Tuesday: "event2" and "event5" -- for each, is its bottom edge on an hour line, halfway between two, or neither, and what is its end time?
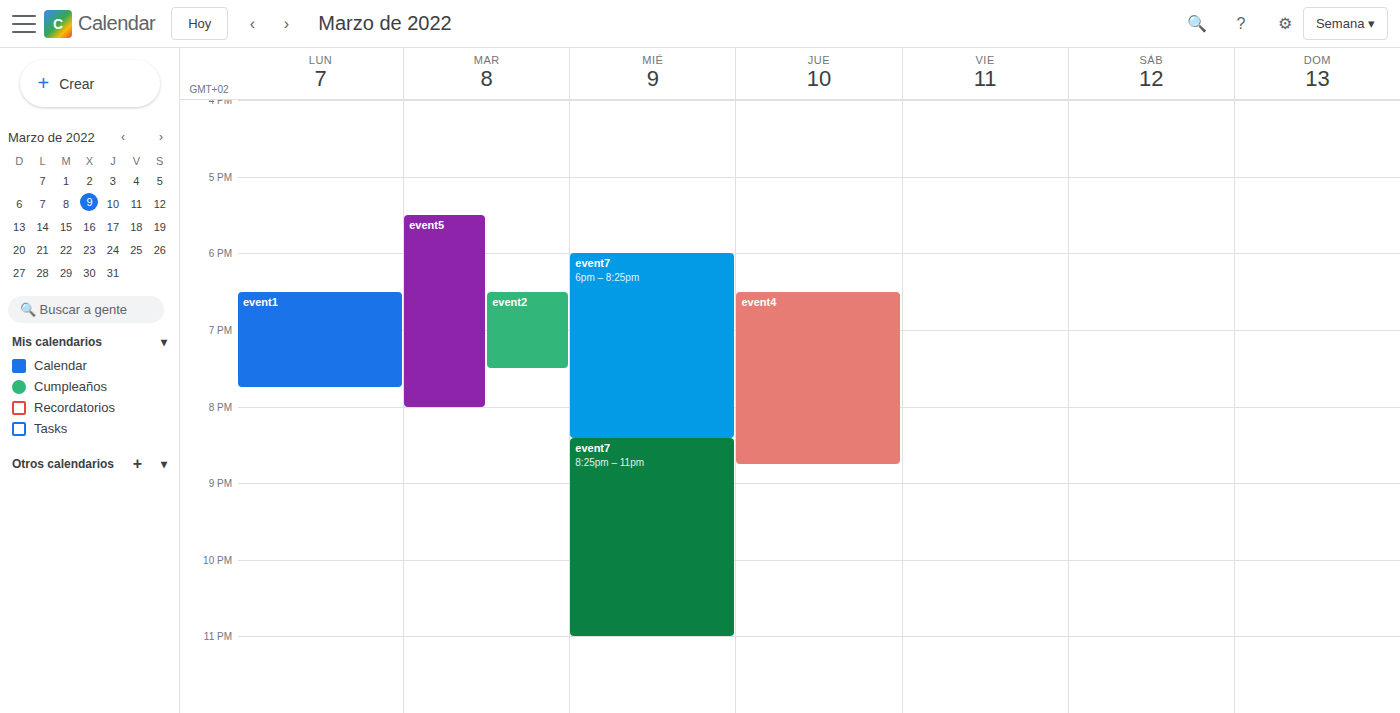
"event2": 7:30 PM, halfway between the 7 PM and 8 PM lines. "event5": 8:00 PM, exactly on the 8 PM line.